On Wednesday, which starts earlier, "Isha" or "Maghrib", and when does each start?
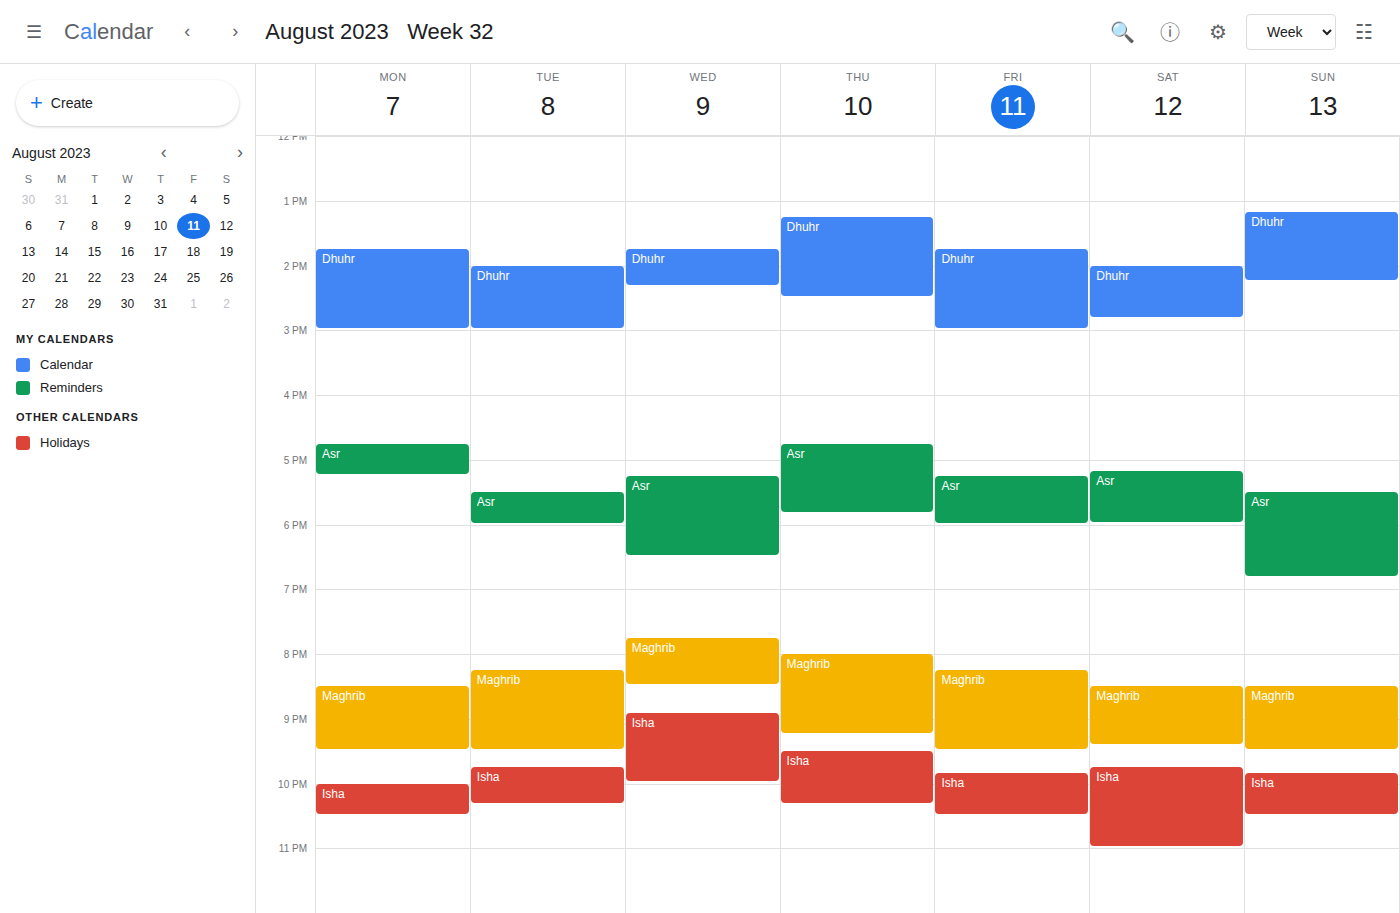
"Maghrib" 7:45 PM; "Isha" 8:55 PM.